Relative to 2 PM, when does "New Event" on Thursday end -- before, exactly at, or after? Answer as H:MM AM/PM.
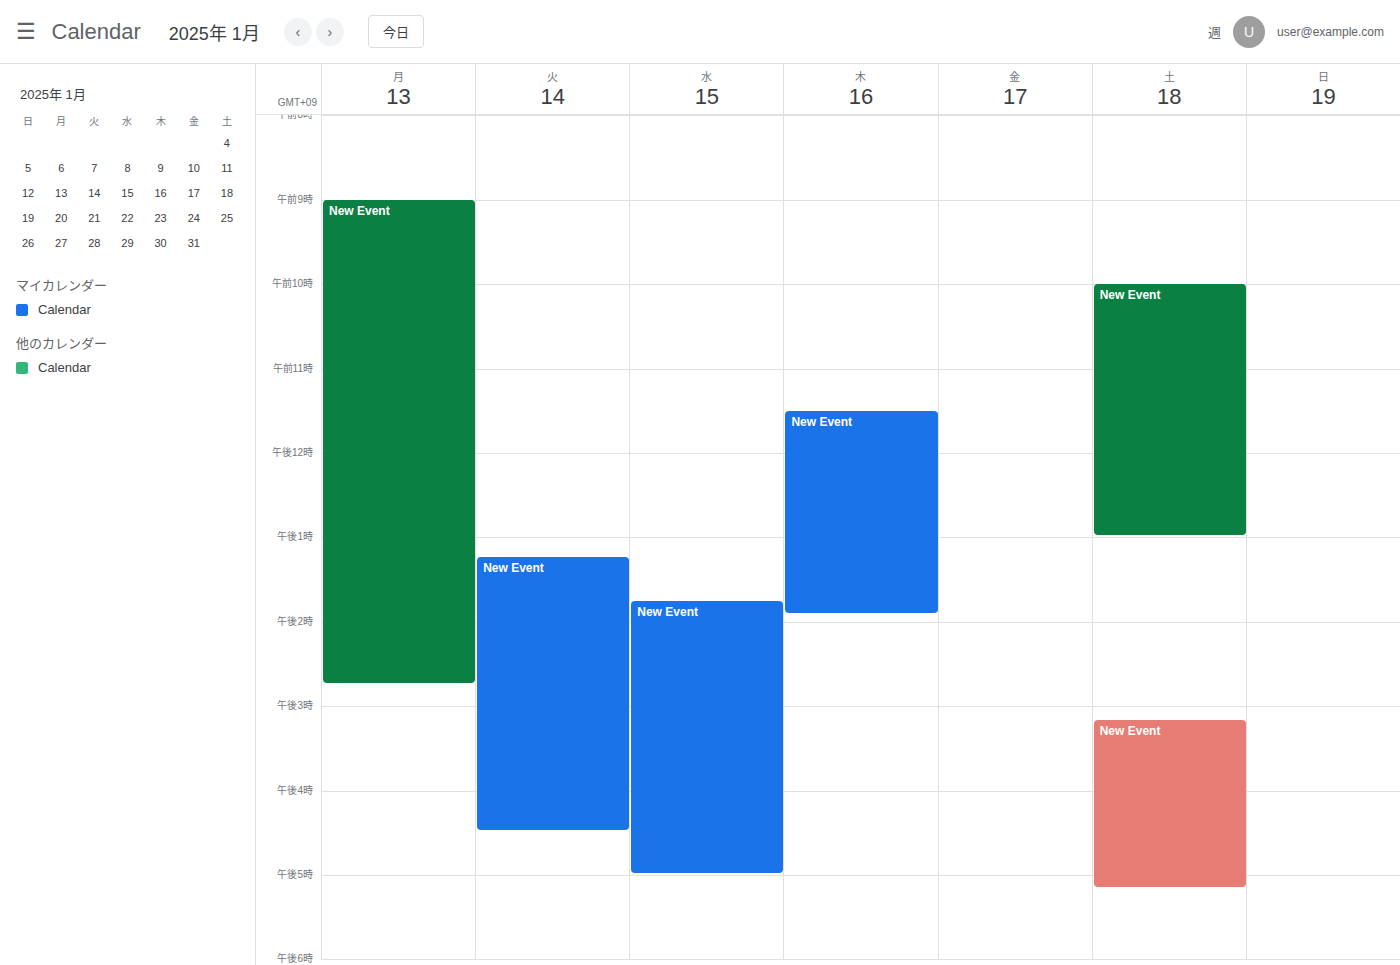
1:55 PM -- before 2 PM, 5 minutes above the 2 PM line.